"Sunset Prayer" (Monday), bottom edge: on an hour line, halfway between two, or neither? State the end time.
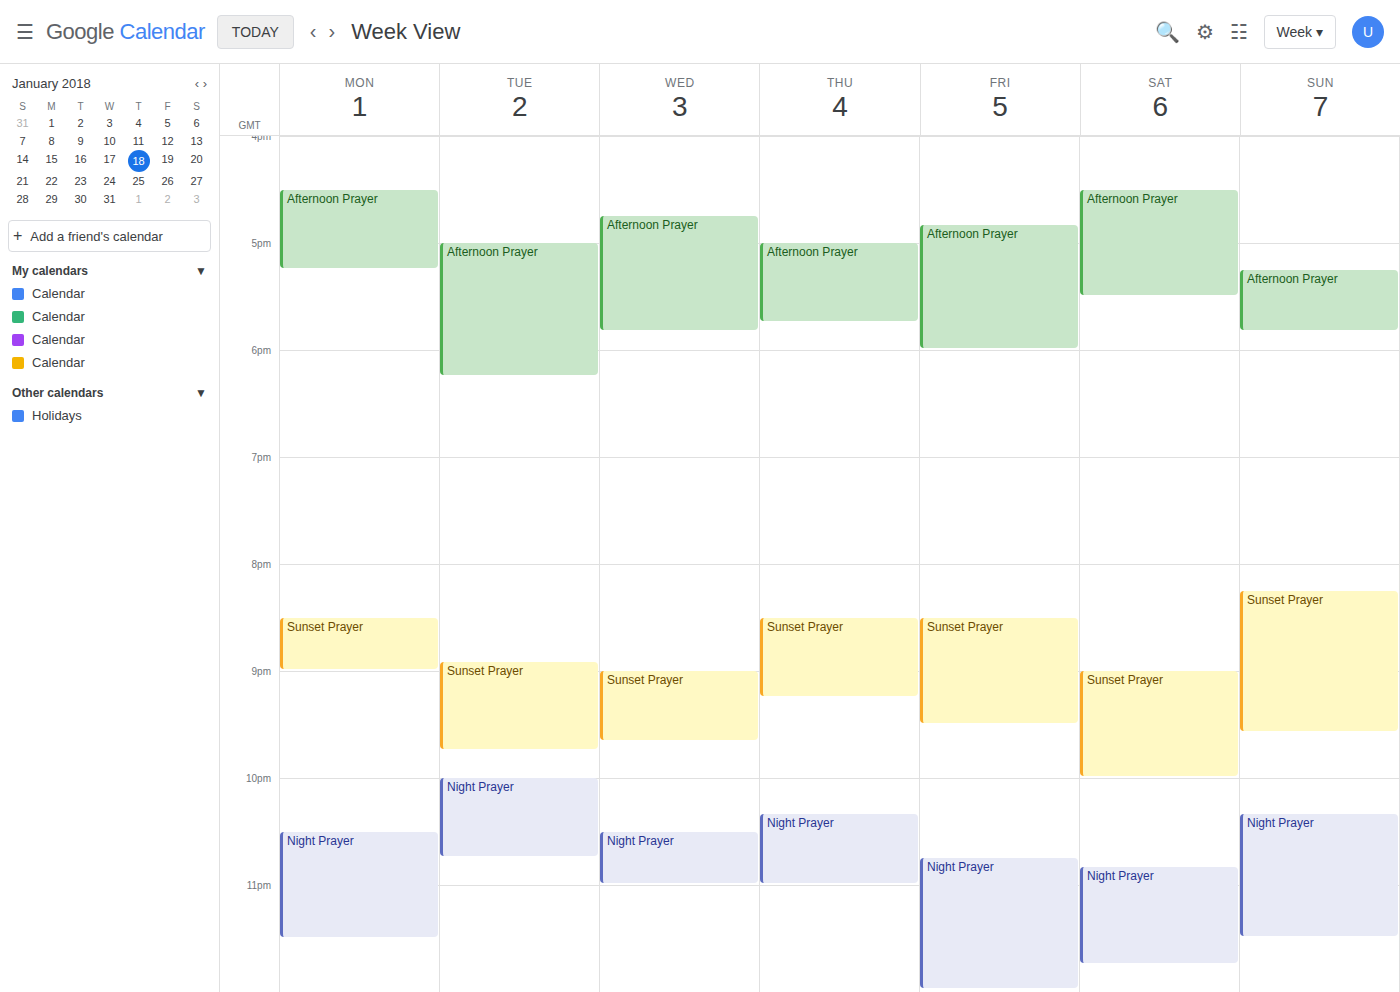
9:00 PM -- exactly on the 9 PM line.